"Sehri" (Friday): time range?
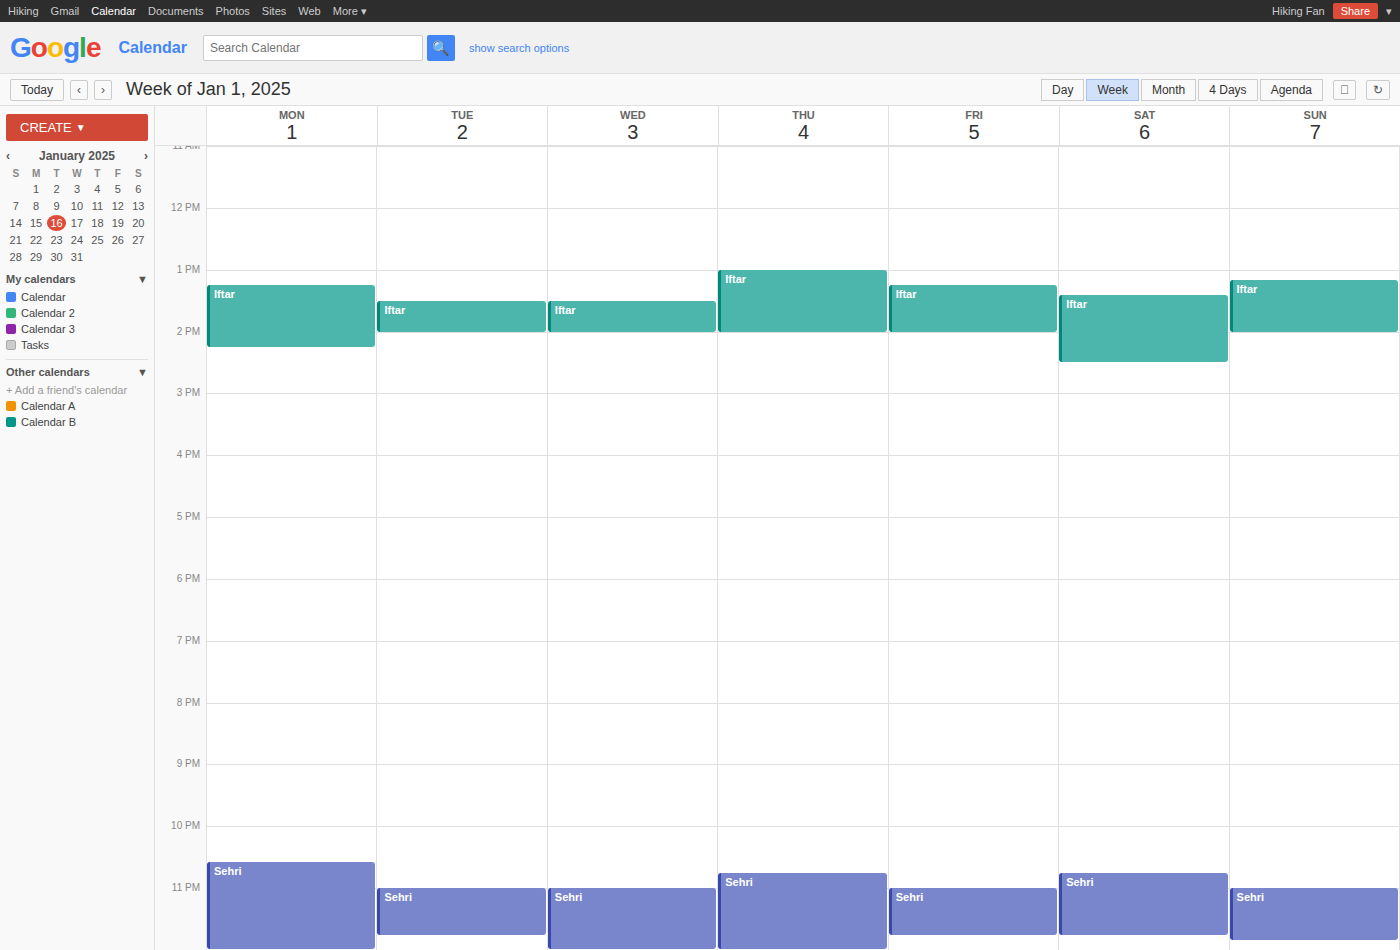
11:00 PM to 11:45 PM